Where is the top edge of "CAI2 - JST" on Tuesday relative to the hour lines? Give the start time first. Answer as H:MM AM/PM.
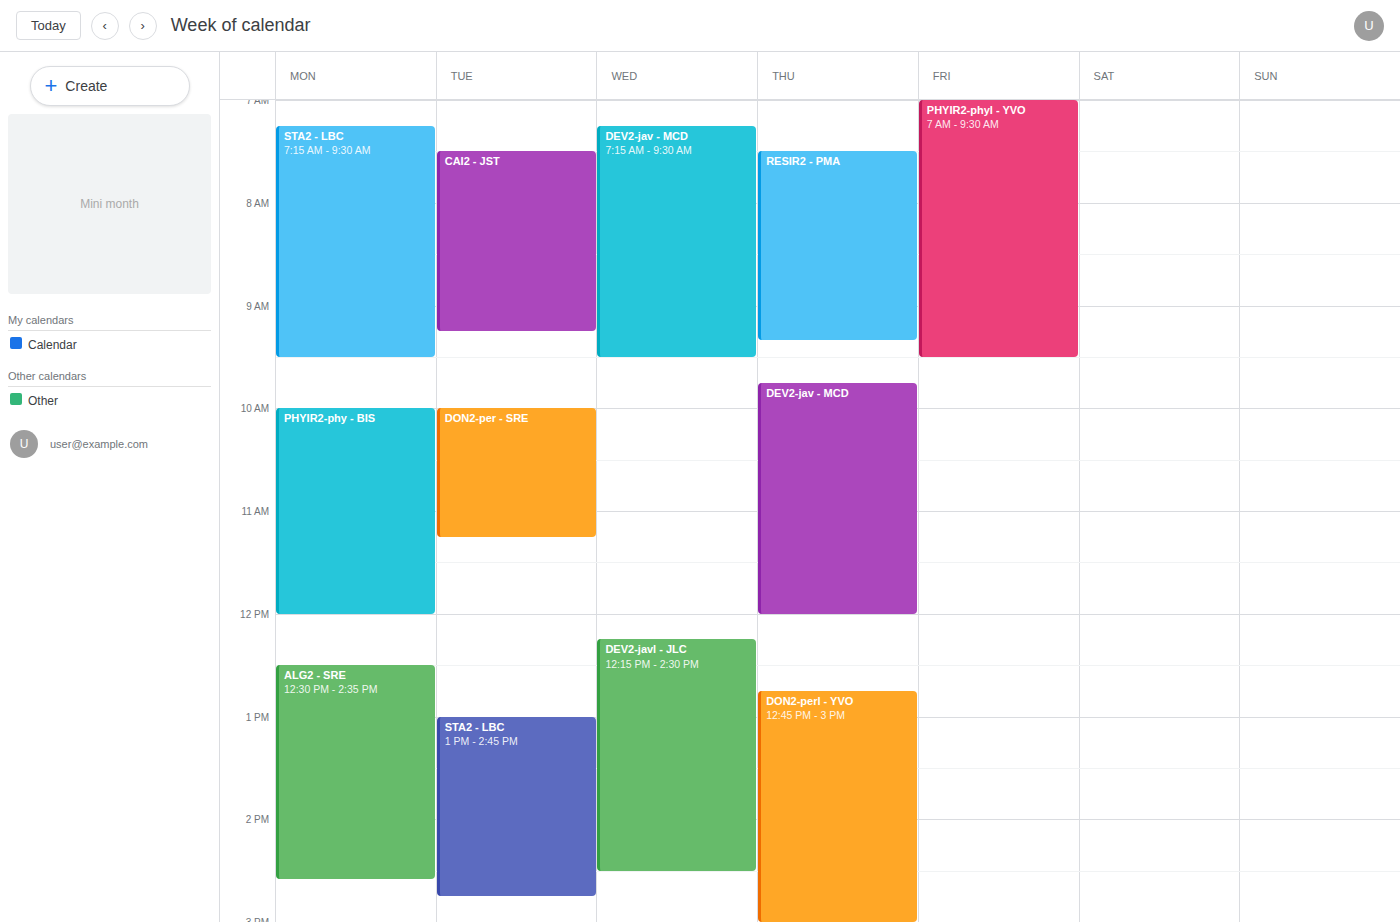
7:30 AM -- halfway between the 7 AM and 8 AM lines.